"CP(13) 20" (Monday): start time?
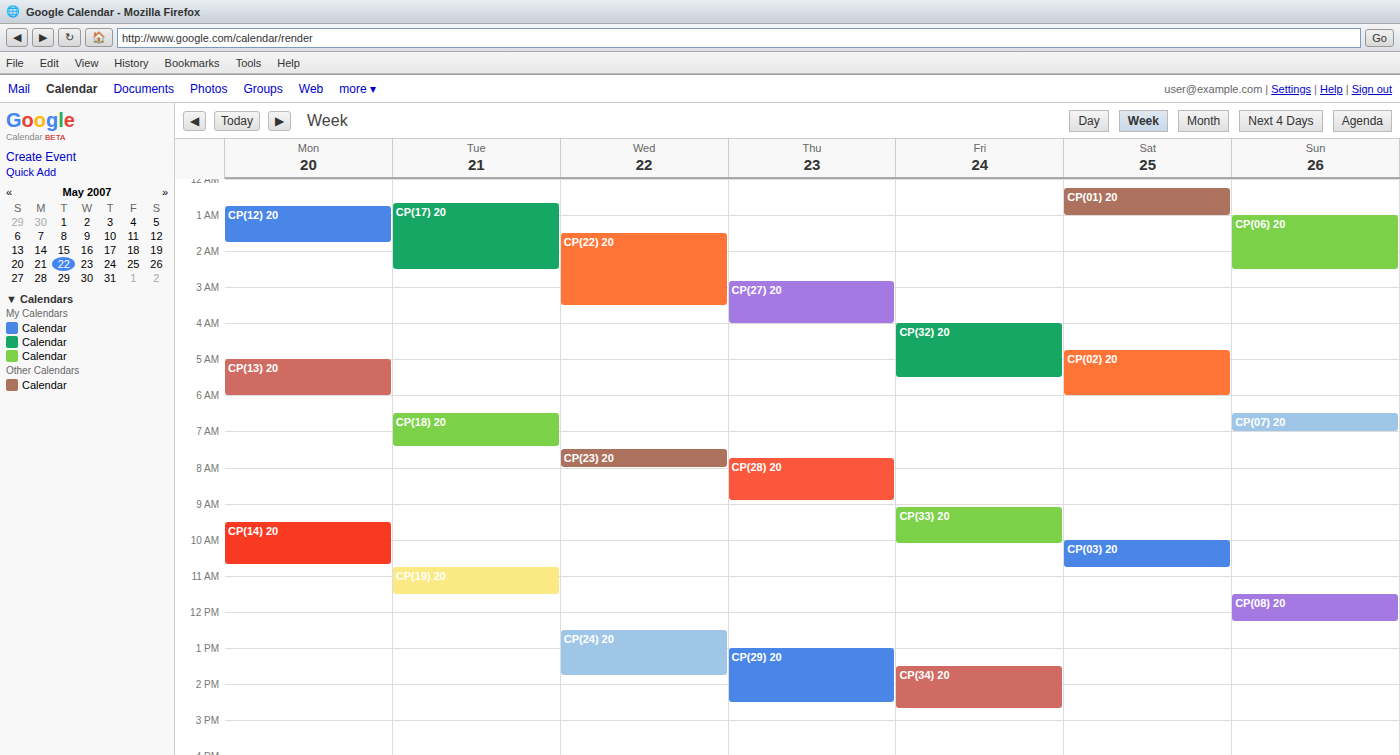
5:00 AM